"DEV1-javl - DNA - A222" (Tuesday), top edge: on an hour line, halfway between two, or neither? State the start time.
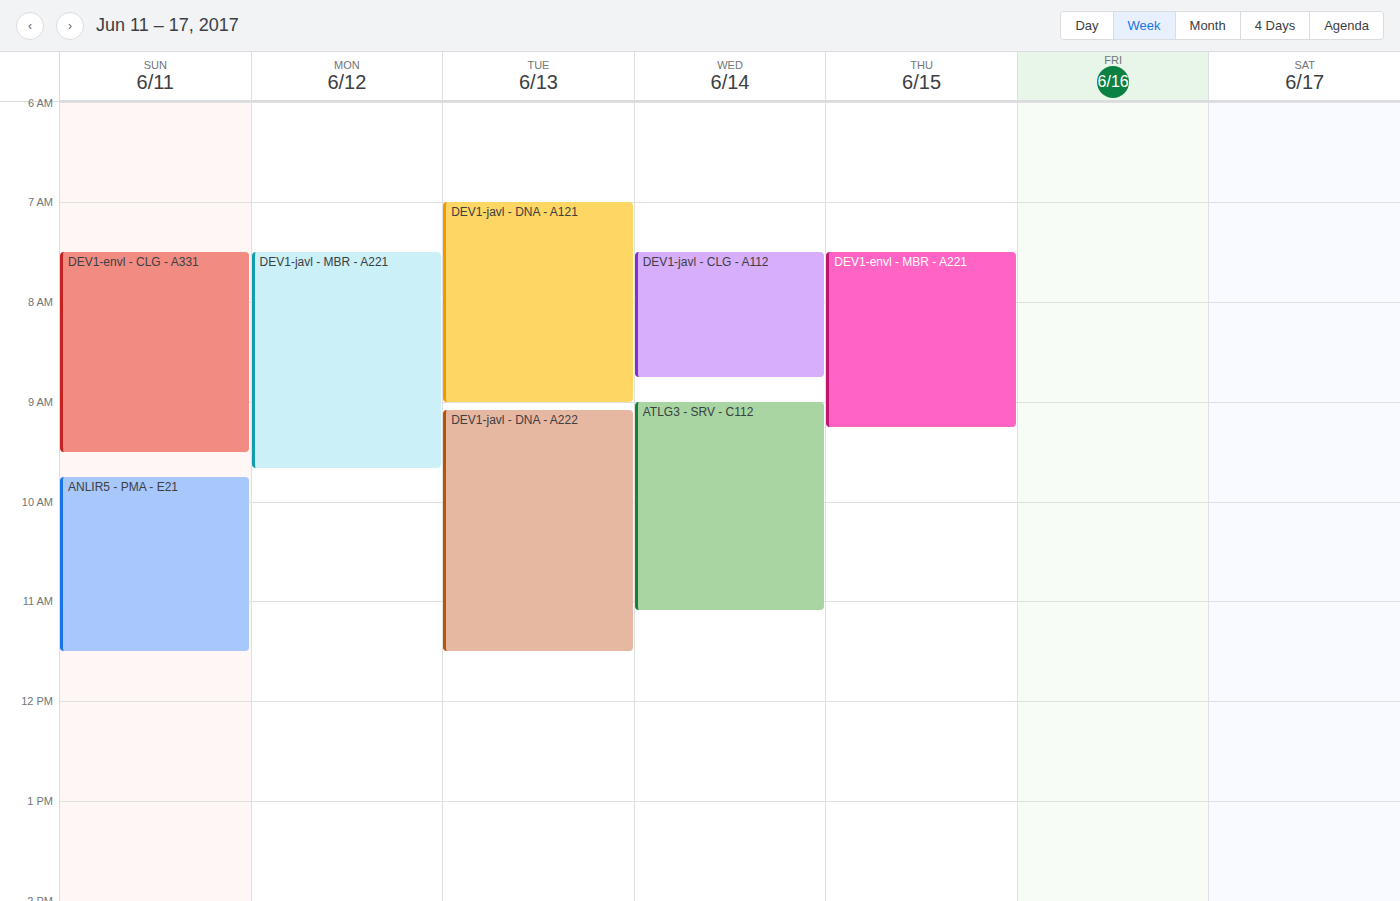
9:05 AM -- neither: 5 minutes below the 9 AM line and 55 minutes above the 10 AM line.